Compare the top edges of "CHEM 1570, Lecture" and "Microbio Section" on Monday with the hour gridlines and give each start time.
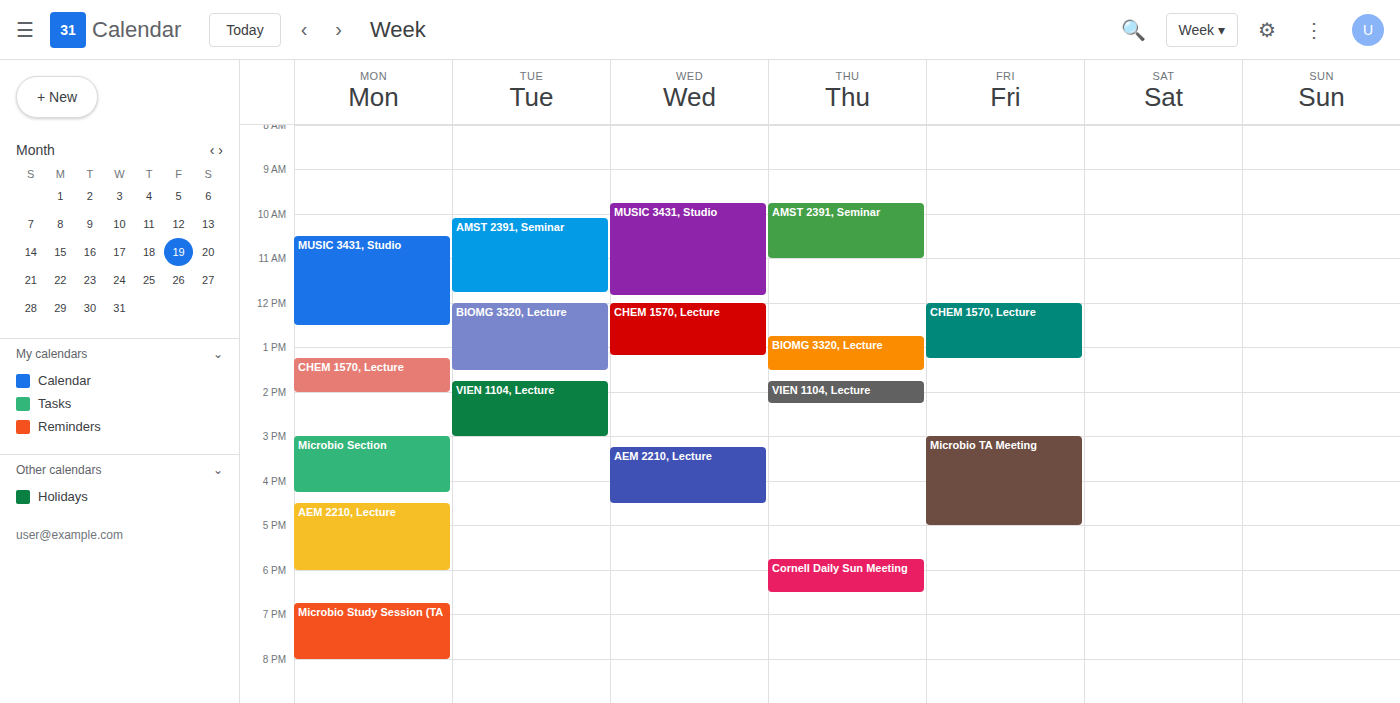
"CHEM 1570, Lecture": 1:15 PM, neither: a quarter of the way from the 1 PM line to the 2 PM line. "Microbio Section": 3:00 PM, exactly on the 3 PM line.